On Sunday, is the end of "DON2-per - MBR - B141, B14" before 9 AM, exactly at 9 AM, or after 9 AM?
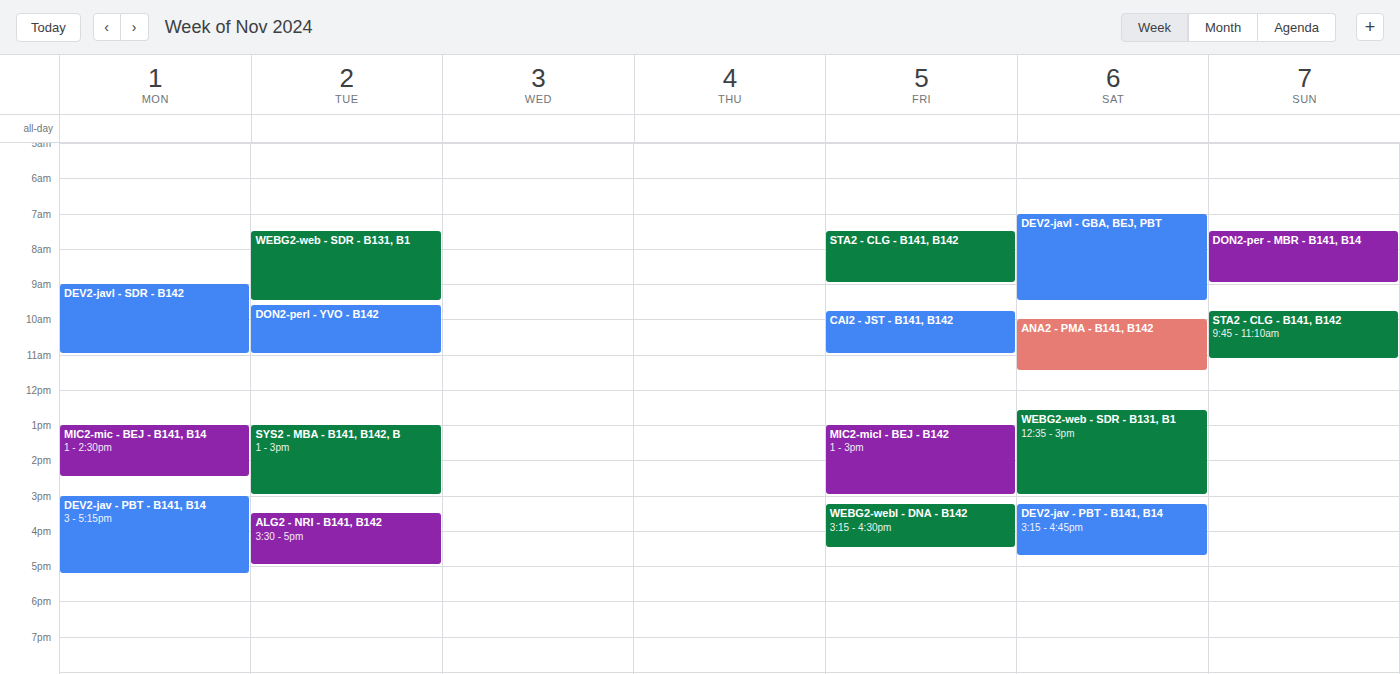
9:00 AM -- exactly at 9 AM, on the 9 AM line.